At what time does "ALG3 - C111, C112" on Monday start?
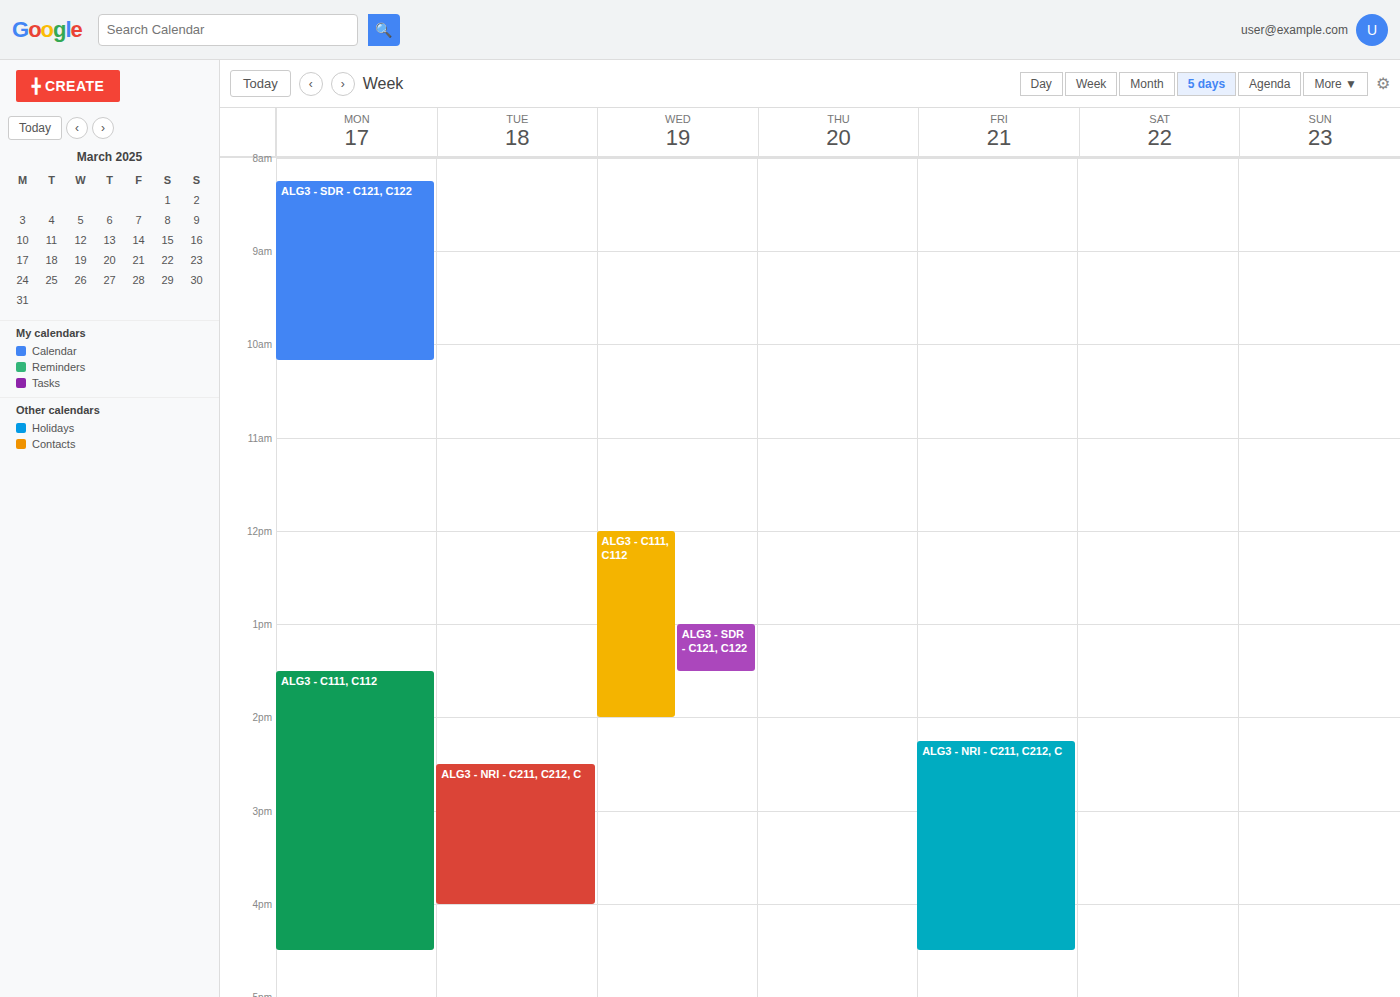
1:30 PM